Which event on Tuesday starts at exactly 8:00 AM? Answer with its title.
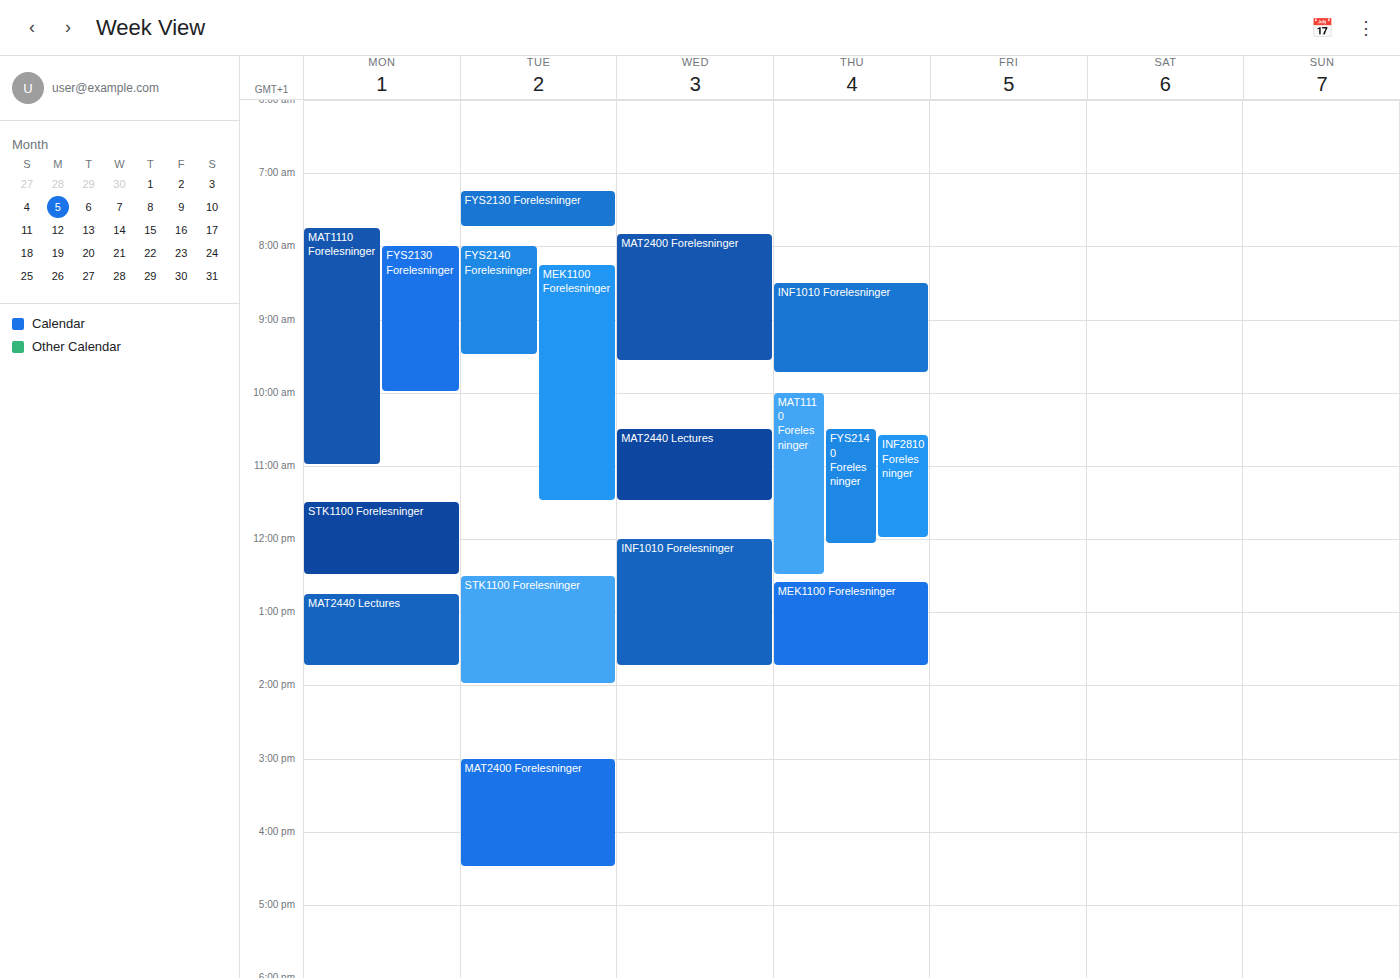
"FYS2140 Forelesninger"